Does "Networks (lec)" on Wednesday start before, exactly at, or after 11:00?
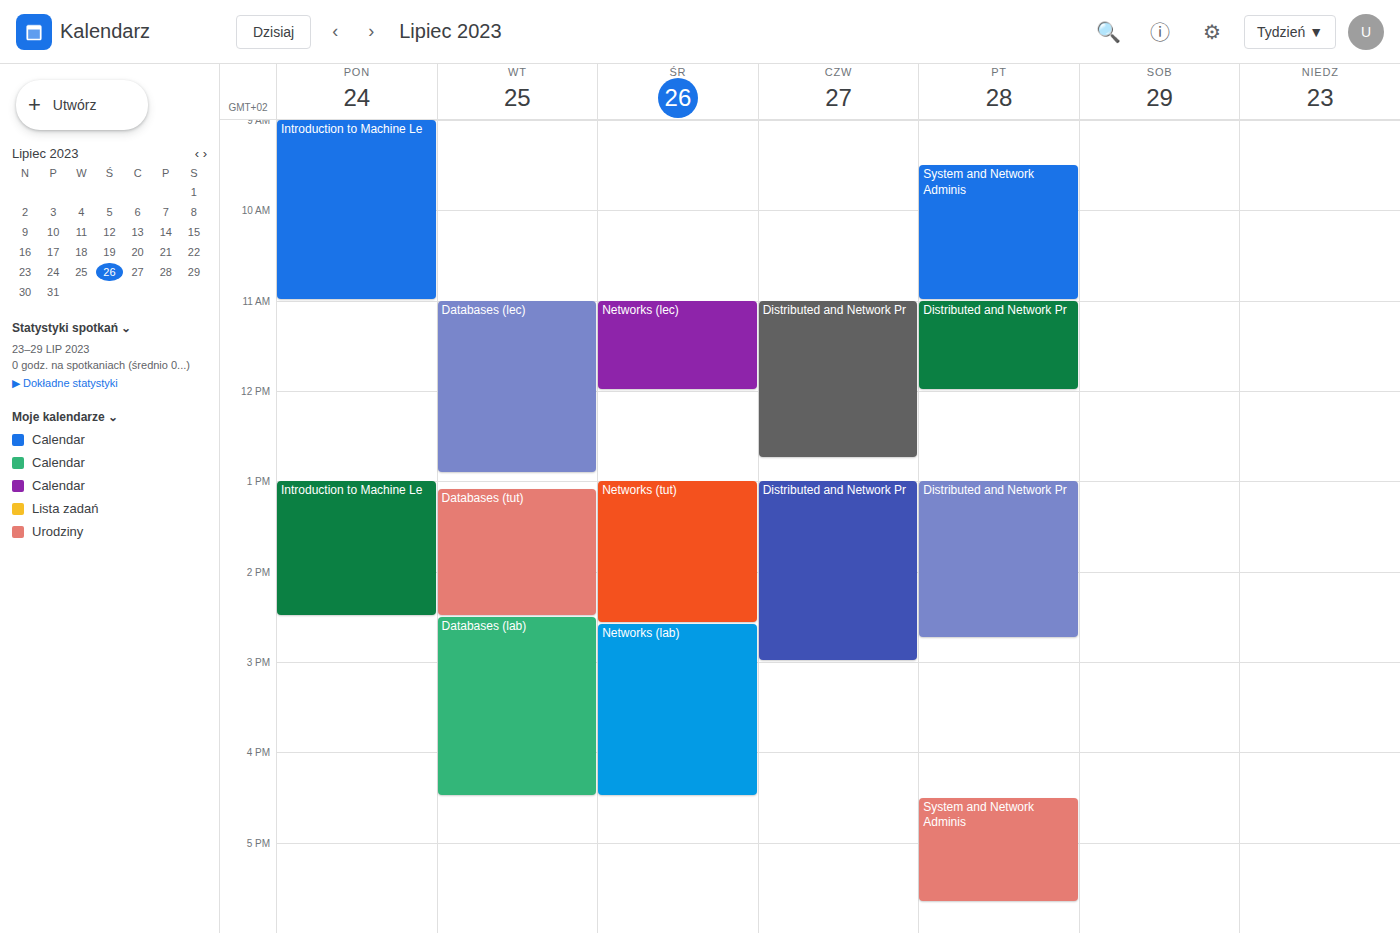
11:00 -- exactly at 11:00, on the 11:00 line.